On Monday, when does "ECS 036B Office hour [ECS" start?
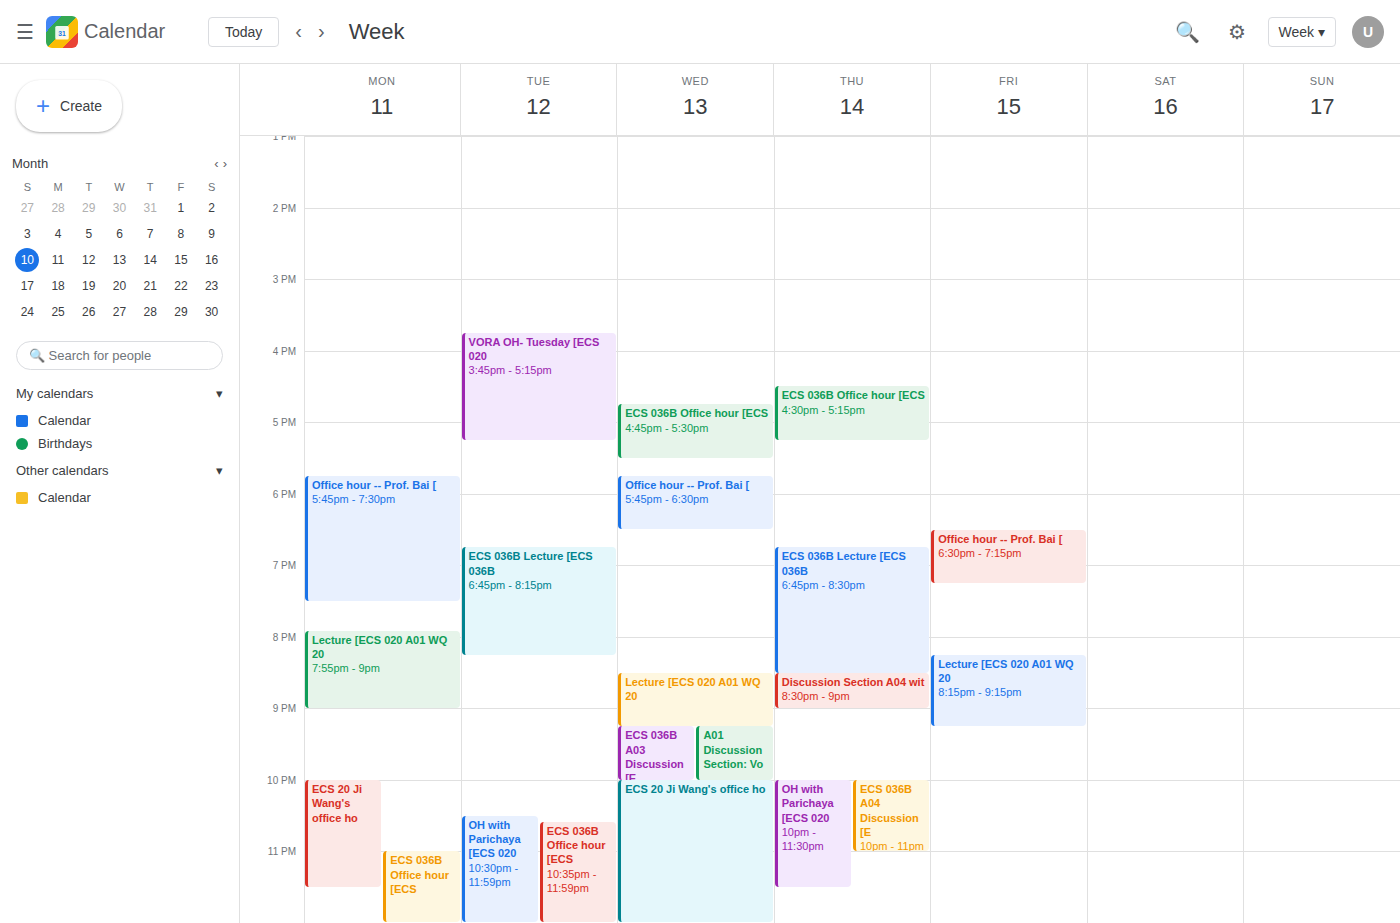
11:00 PM